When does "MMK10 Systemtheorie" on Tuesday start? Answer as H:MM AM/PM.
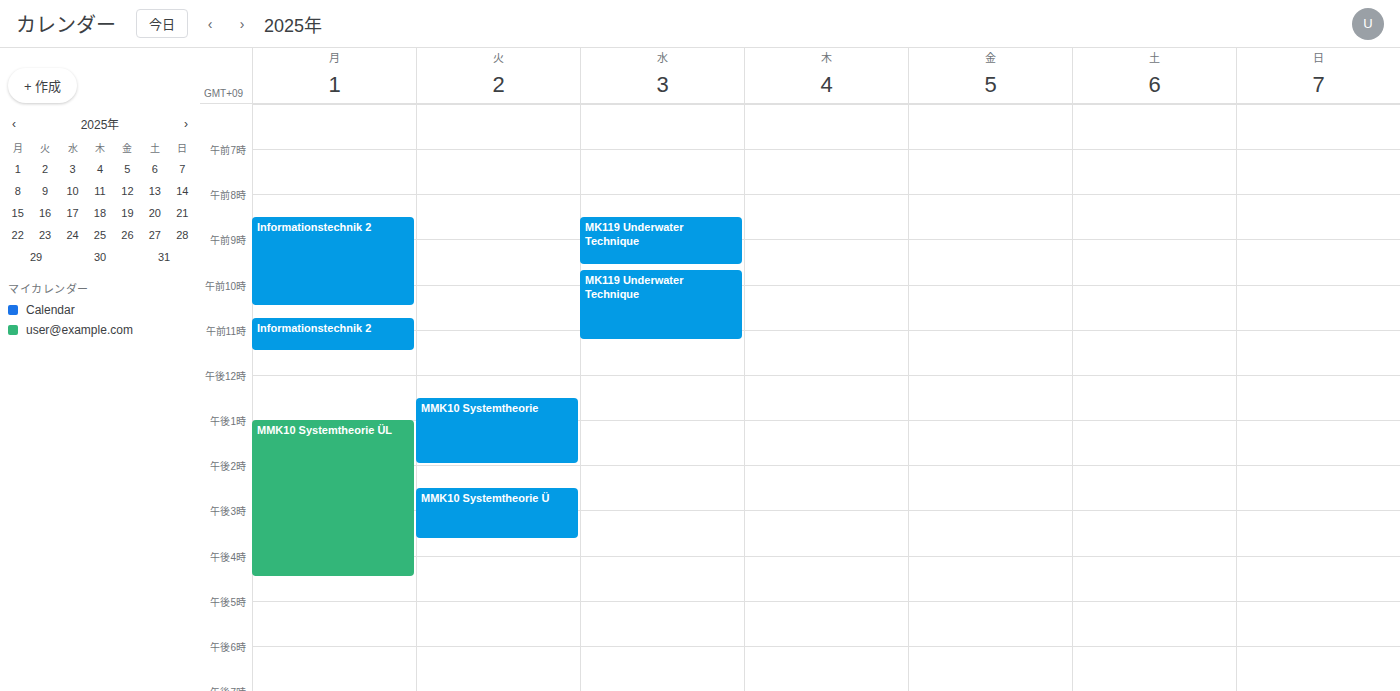
12:30 PM